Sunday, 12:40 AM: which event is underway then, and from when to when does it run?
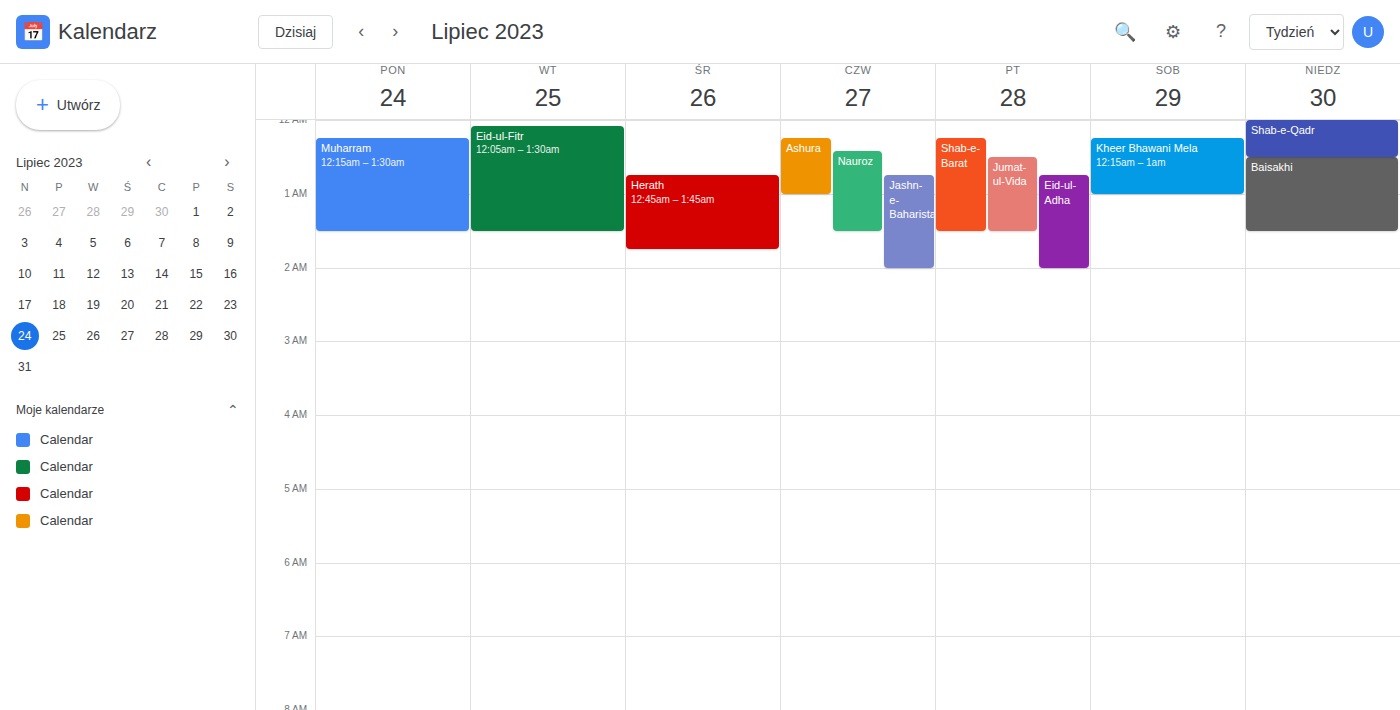
"Baisakhi", 12:30 AM to 1:30 AM